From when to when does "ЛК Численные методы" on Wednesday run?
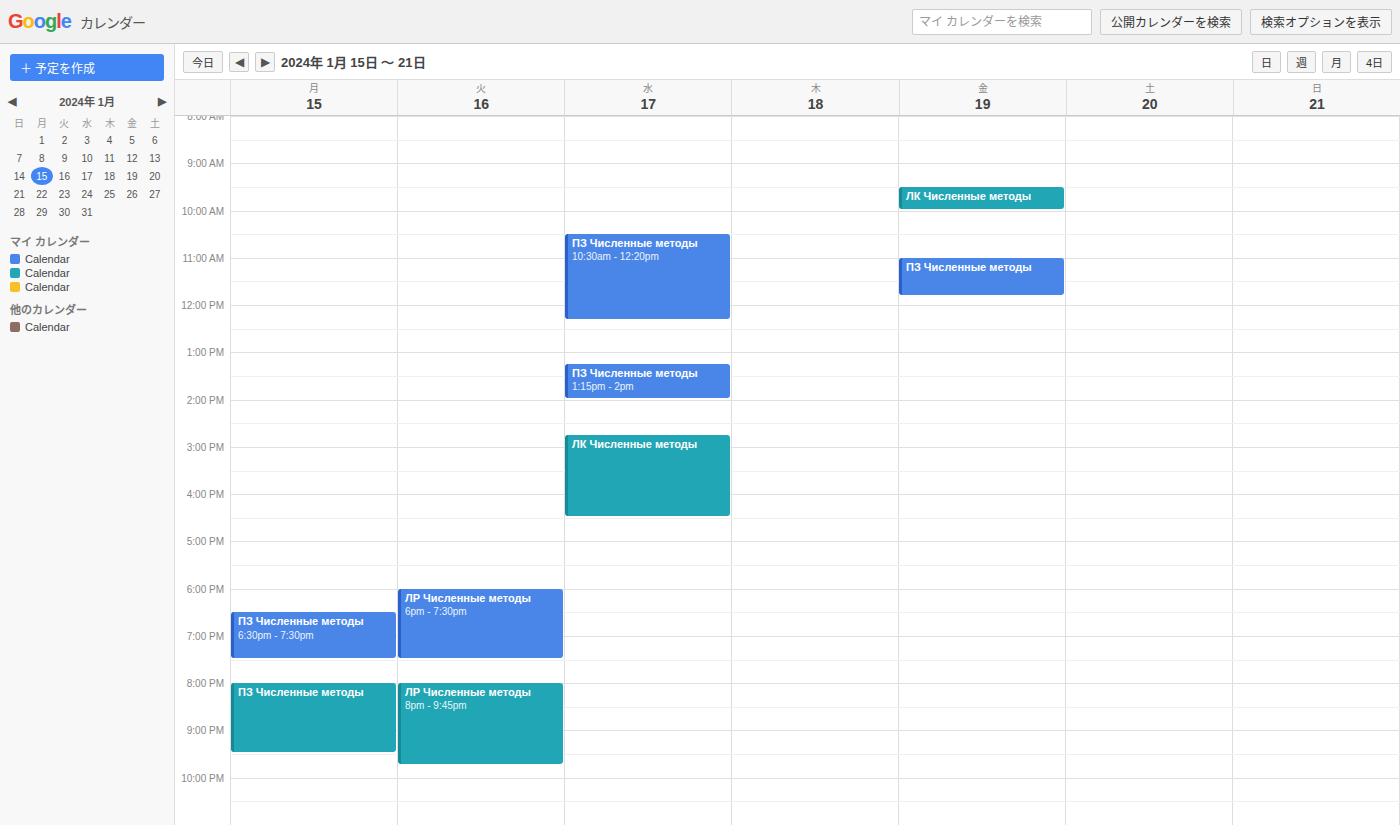
14:45 to 16:30